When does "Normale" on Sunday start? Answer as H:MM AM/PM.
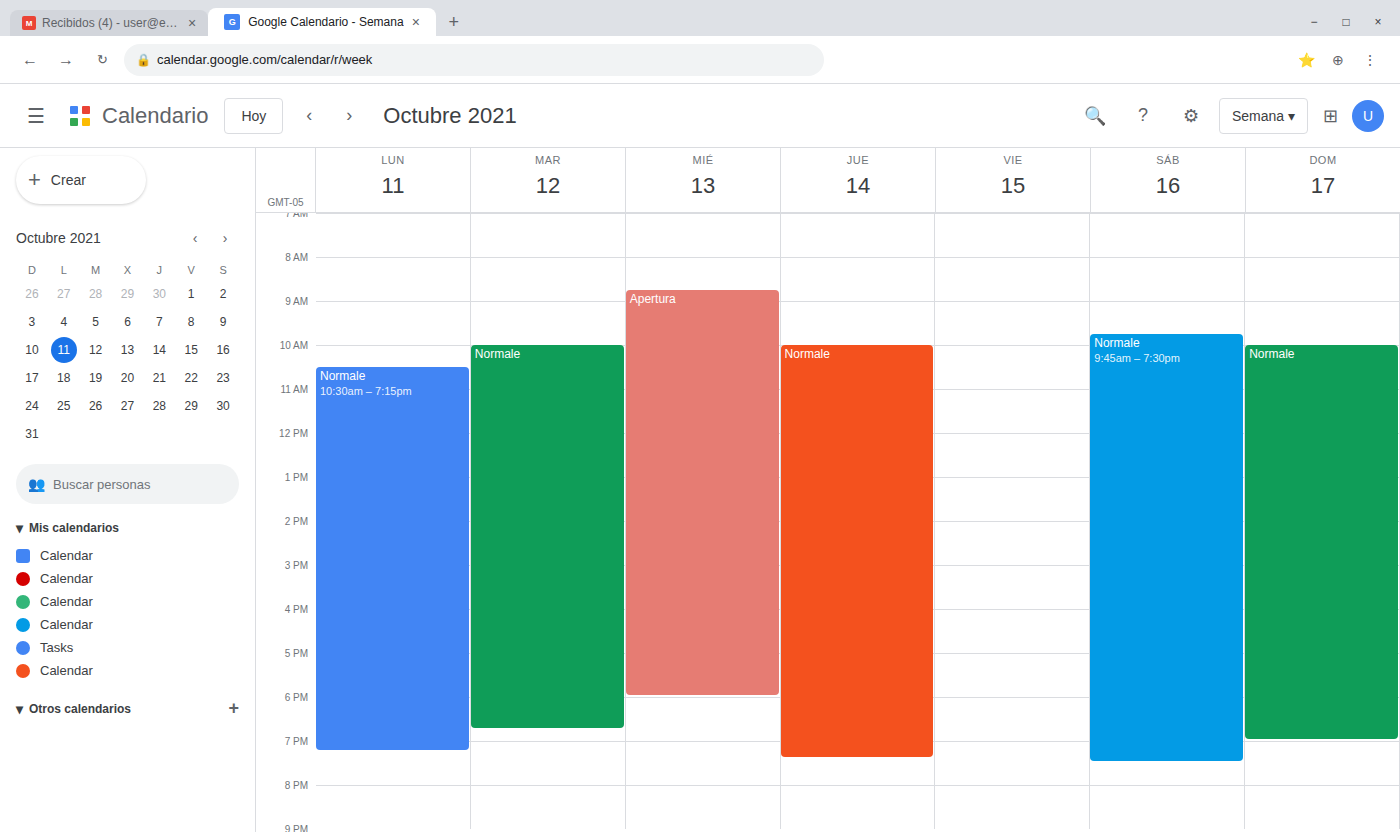
10:00 AM